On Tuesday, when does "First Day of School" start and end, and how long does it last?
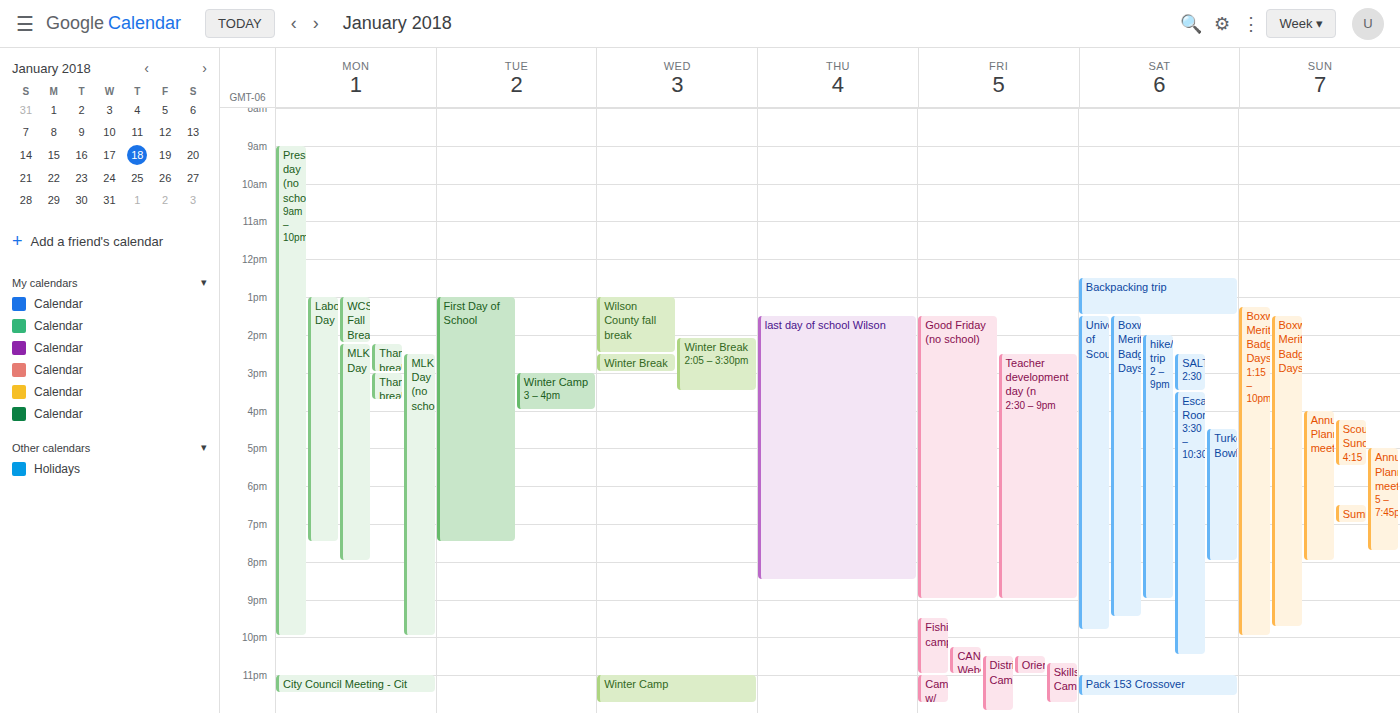
1:00 PM to 7:30 PM, 6 hours 30 minutes